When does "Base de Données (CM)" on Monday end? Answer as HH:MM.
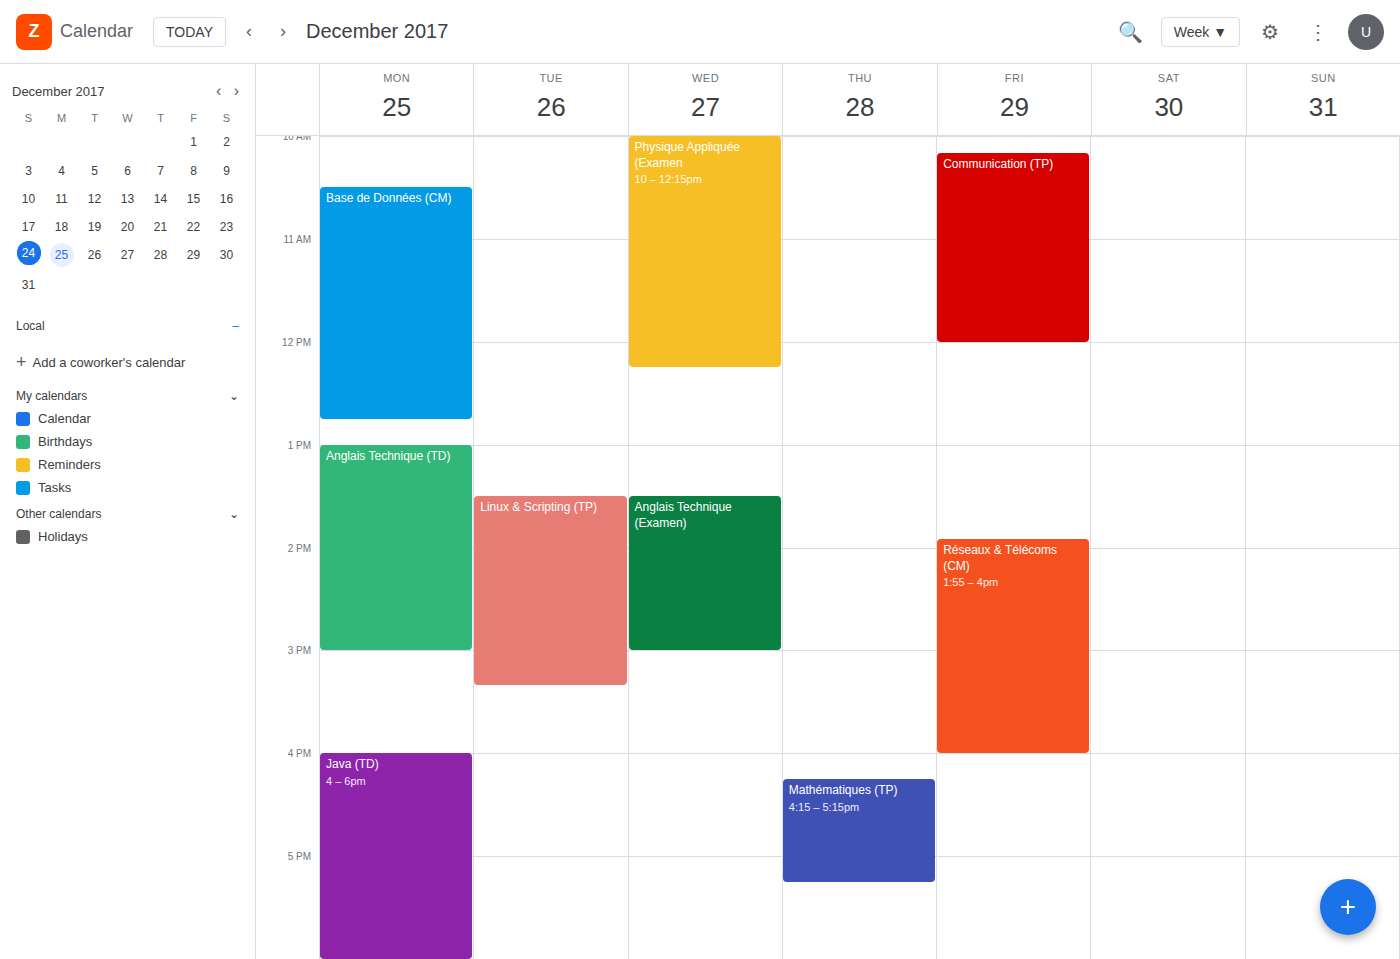
12:45